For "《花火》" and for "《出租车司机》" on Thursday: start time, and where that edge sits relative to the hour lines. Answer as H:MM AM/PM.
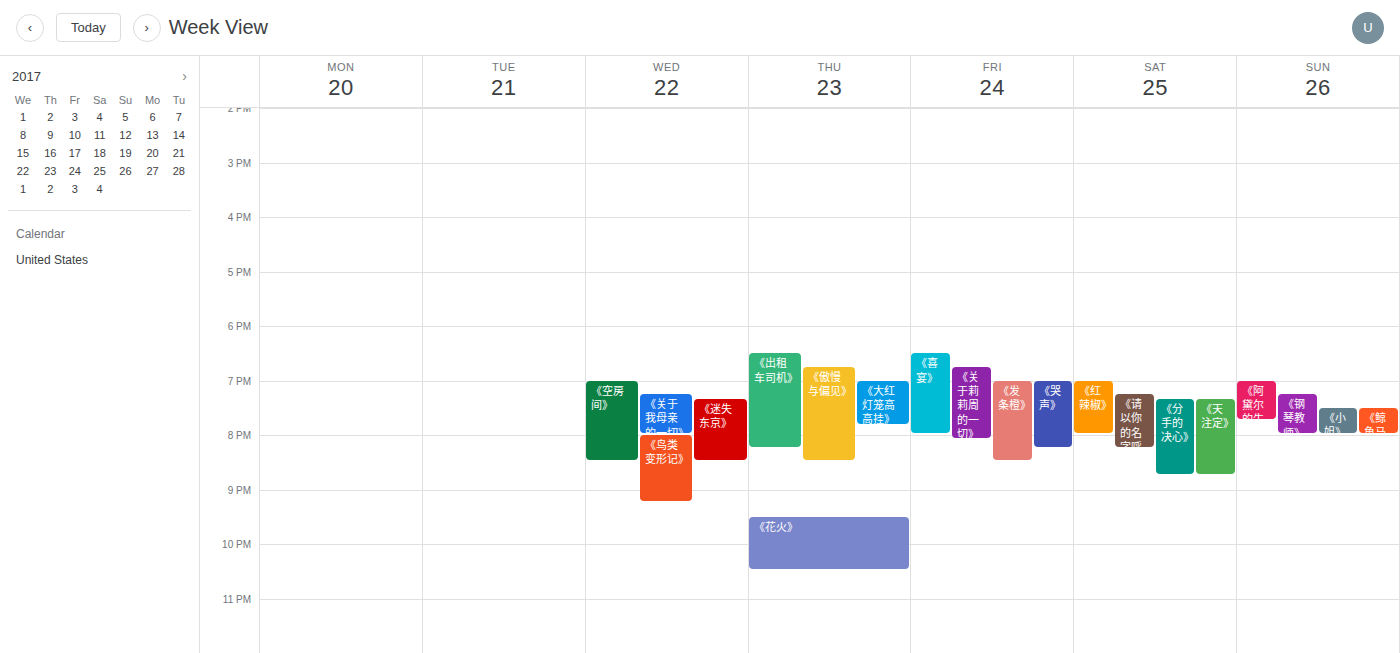
"《花火》": 9:30 PM, halfway between the 9 PM and 10 PM lines. "《出租车司机》": 6:30 PM, halfway between the 6 PM and 7 PM lines.